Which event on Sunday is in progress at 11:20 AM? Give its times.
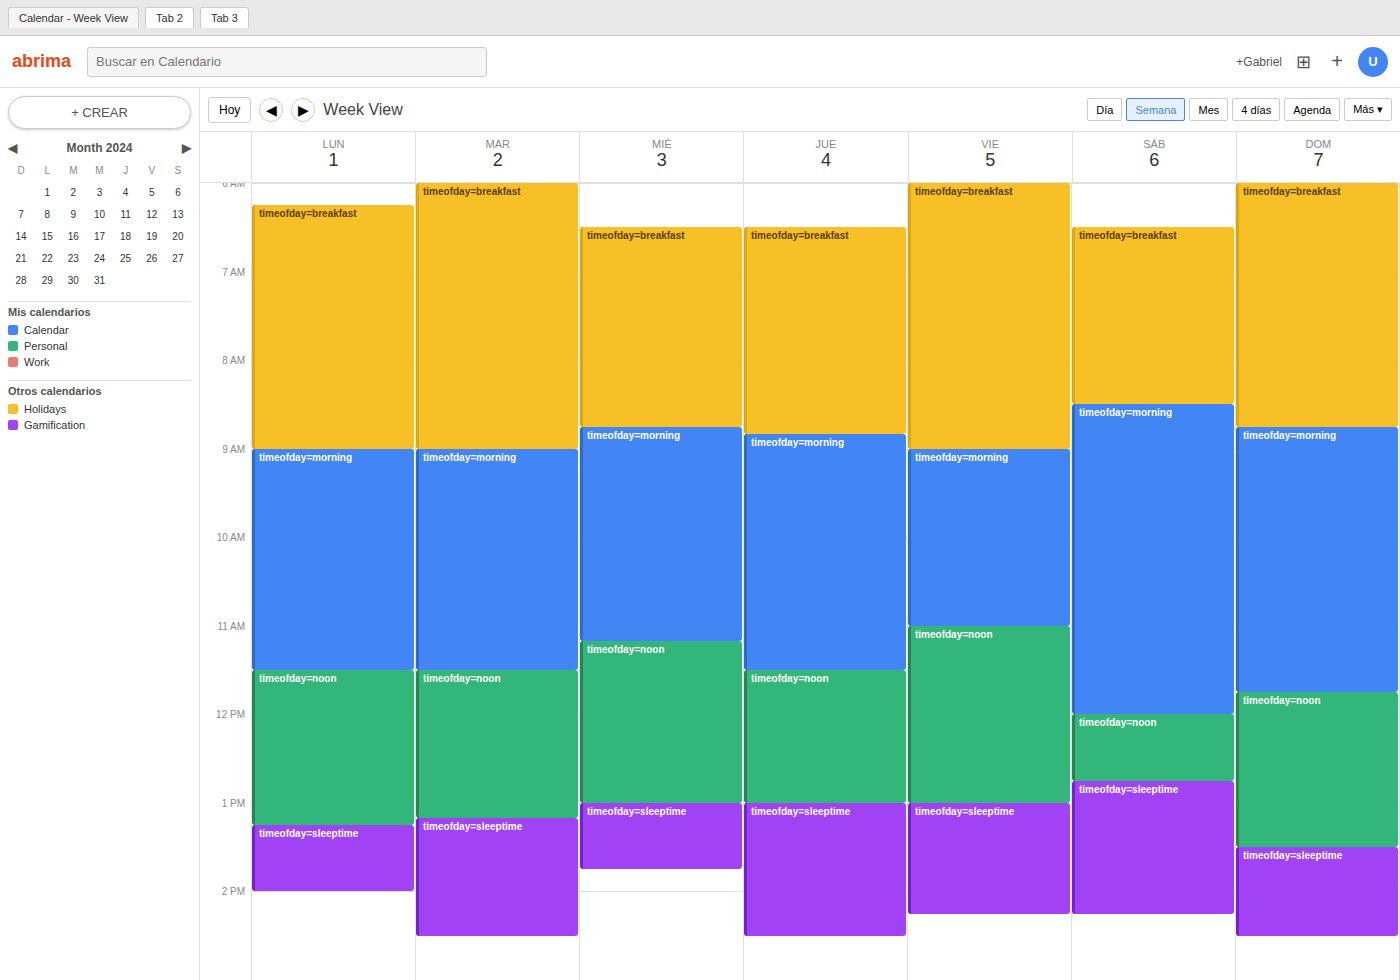
"timeofday=morning", 8:45 AM to 11:45 AM